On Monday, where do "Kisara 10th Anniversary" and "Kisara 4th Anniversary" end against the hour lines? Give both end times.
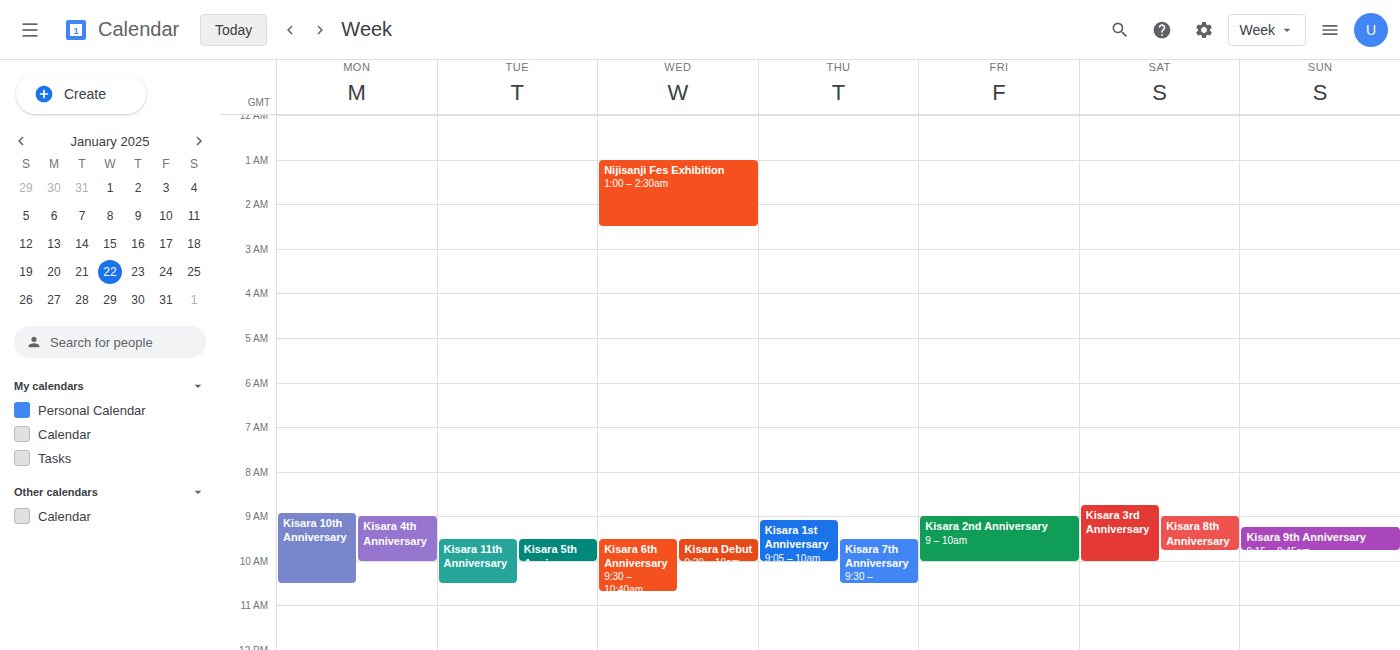
"Kisara 10th Anniversary": 10:30, halfway between the 10:00 and 11:00 lines. "Kisara 4th Anniversary": 10:00, exactly on the 10:00 line.